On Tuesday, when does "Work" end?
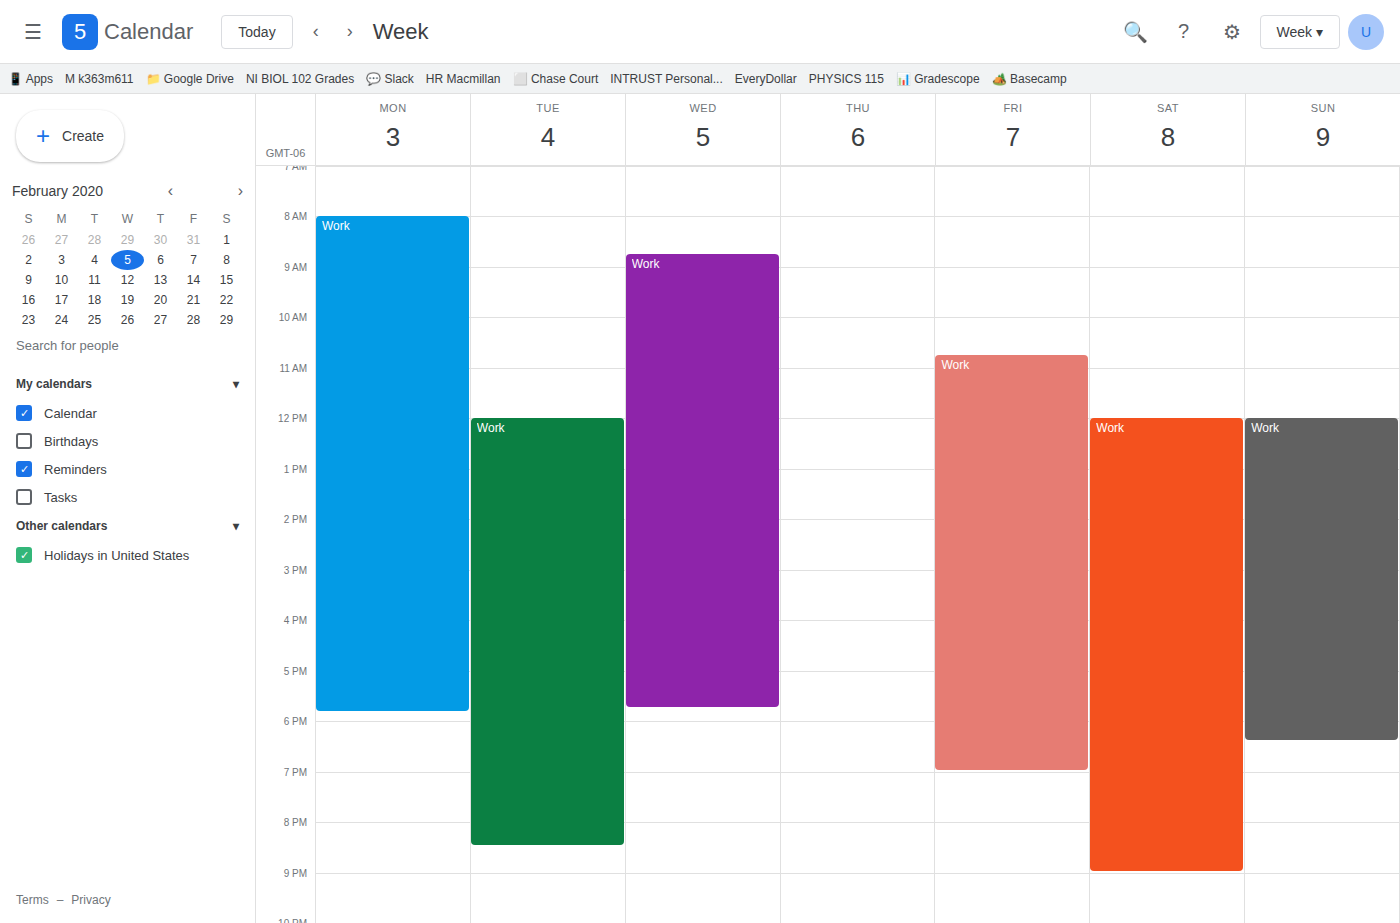
8:30 PM